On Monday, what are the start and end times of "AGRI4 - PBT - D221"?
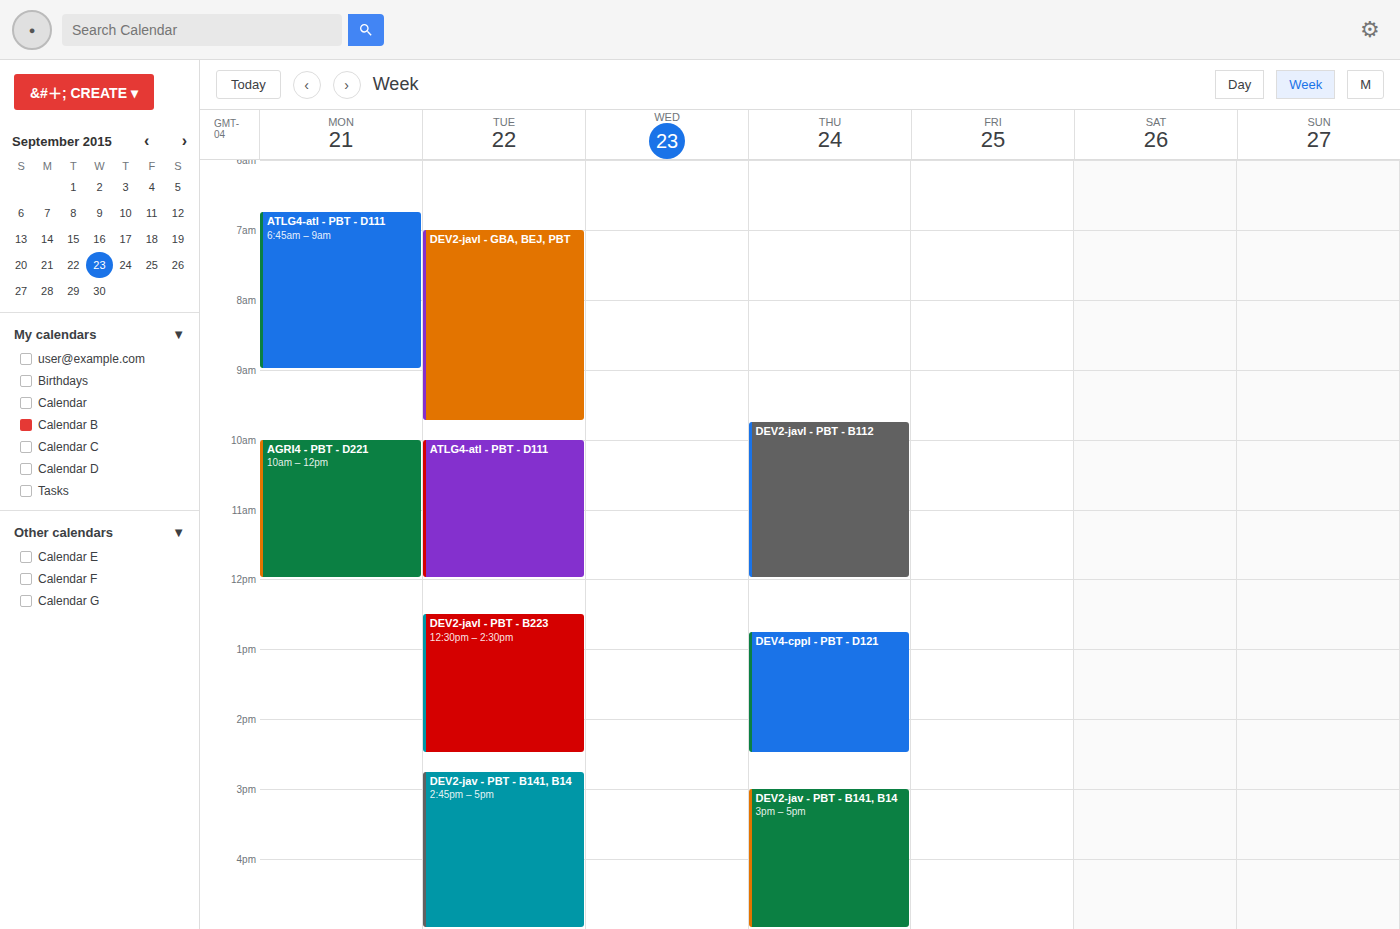
10:00 AM to 12:00 PM